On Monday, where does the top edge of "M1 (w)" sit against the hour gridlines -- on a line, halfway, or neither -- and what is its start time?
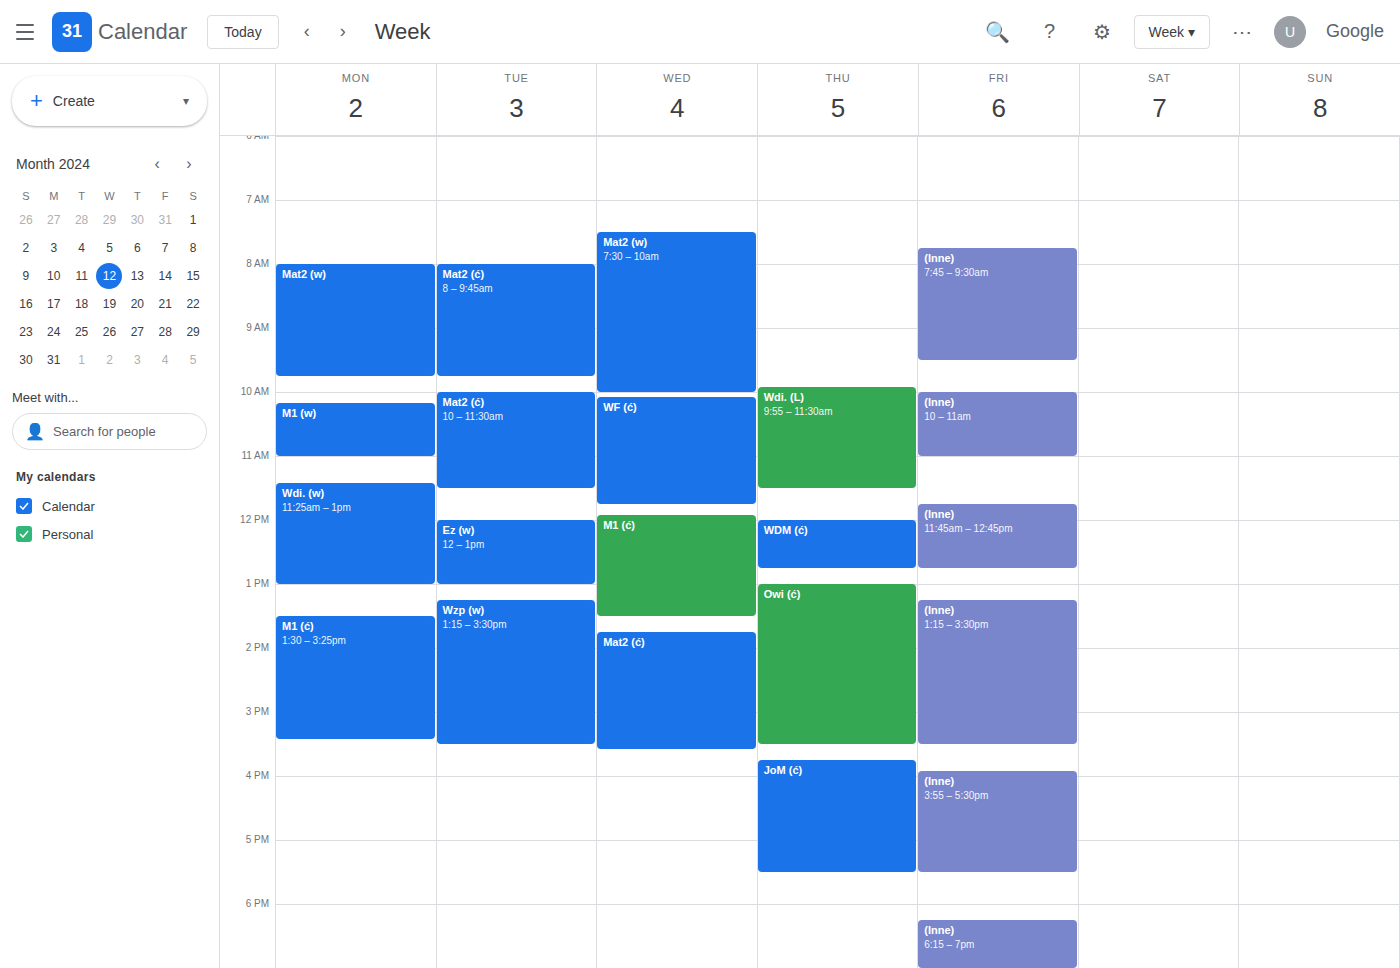
10:10 AM -- neither: 10 minutes below the 10 AM line and 50 minutes above the 11 AM line.